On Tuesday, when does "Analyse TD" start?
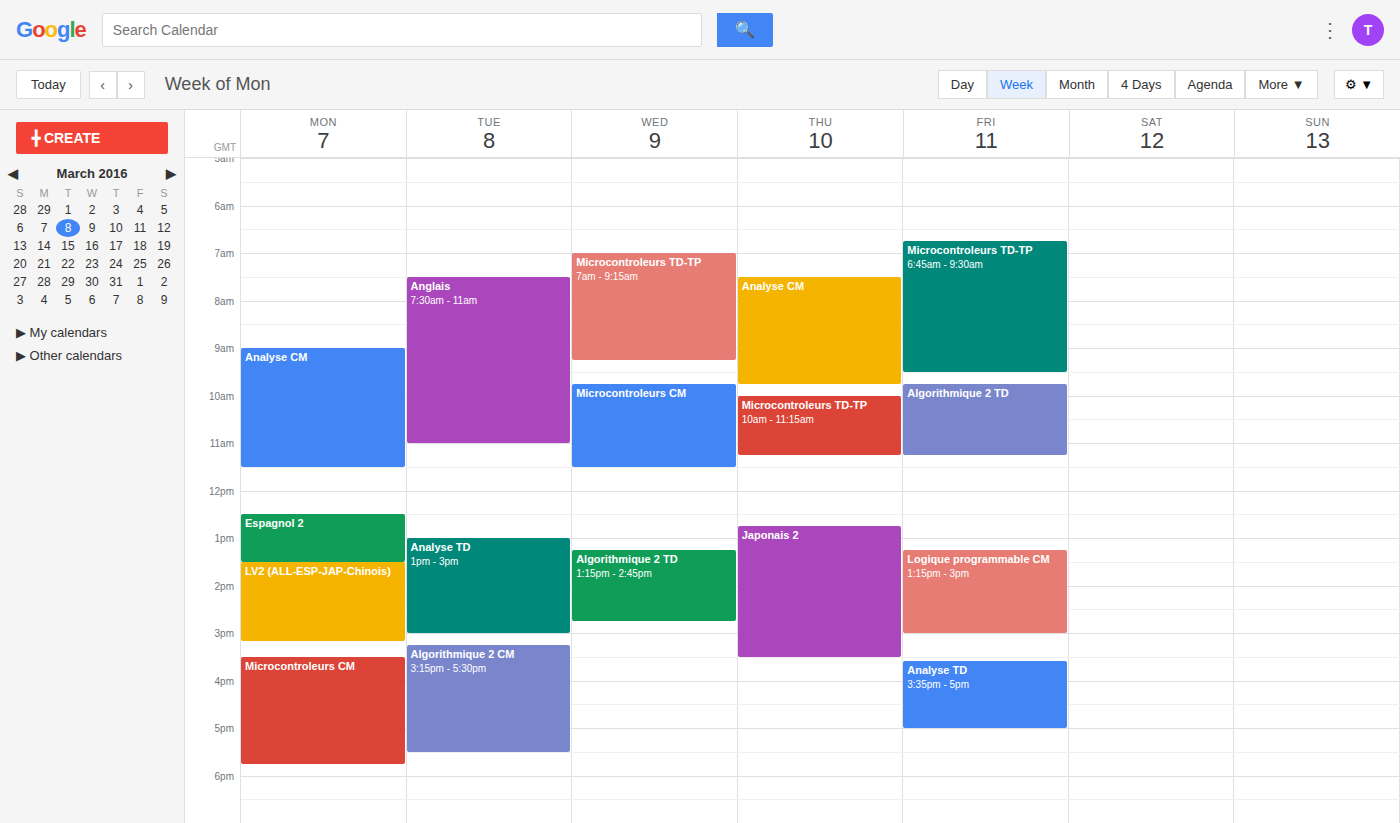
1:00 PM